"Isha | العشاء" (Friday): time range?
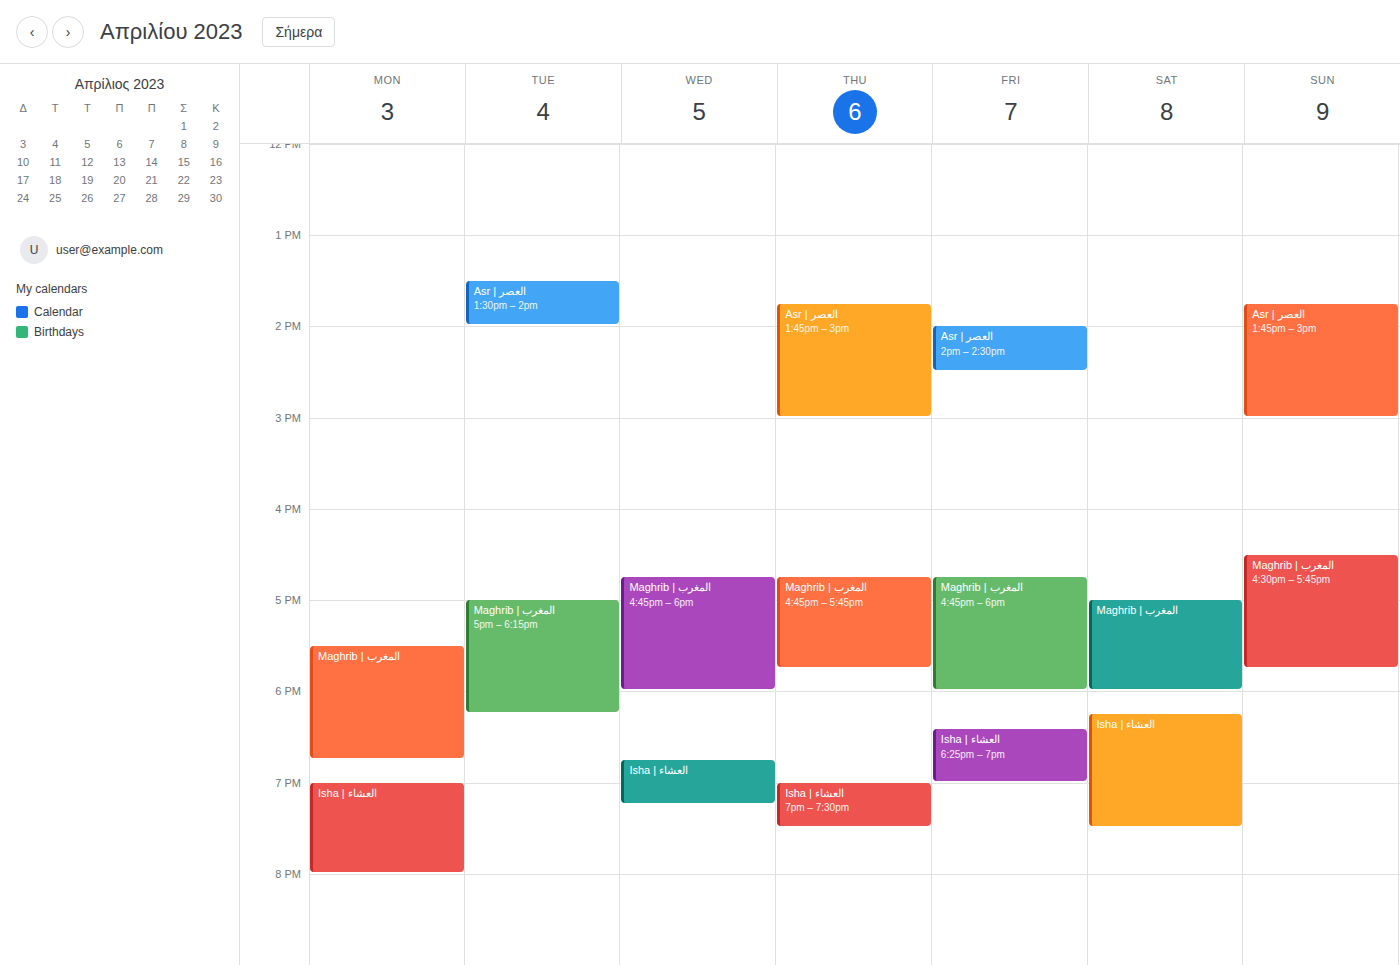
6:25 PM to 7:00 PM